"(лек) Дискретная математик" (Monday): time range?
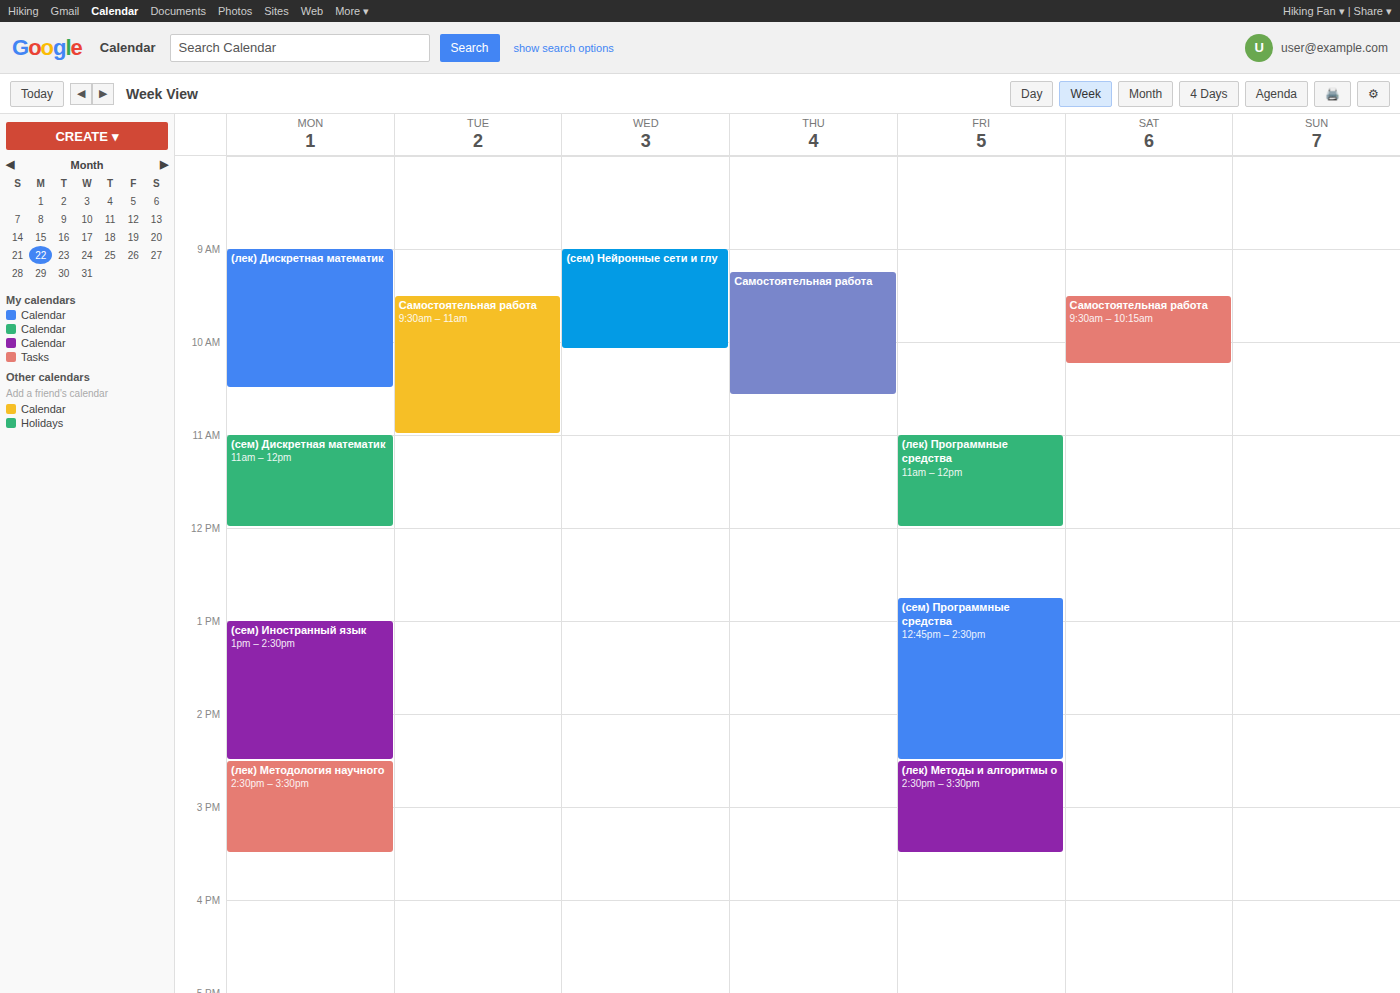
9:00 AM to 10:30 AM